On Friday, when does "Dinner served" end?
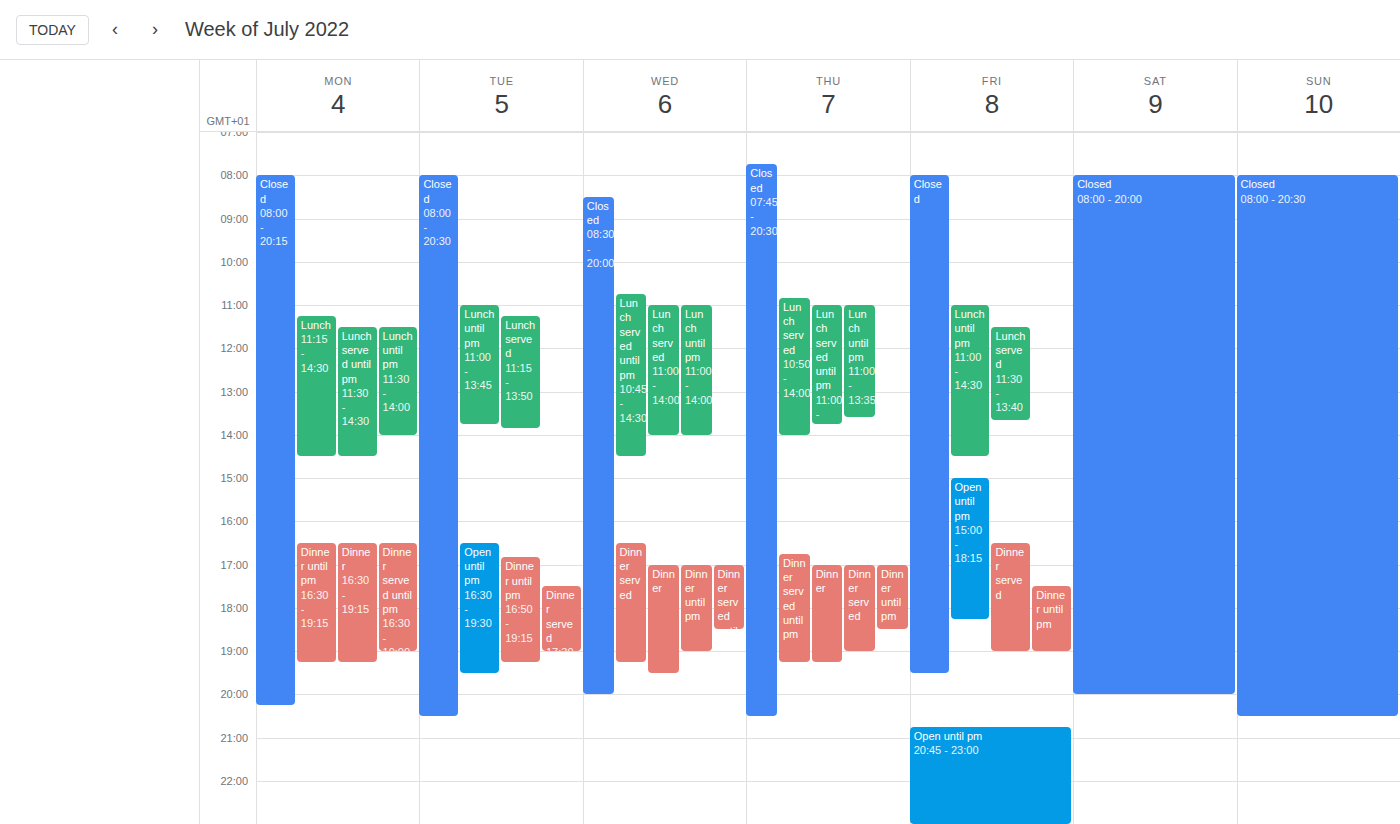
19:00